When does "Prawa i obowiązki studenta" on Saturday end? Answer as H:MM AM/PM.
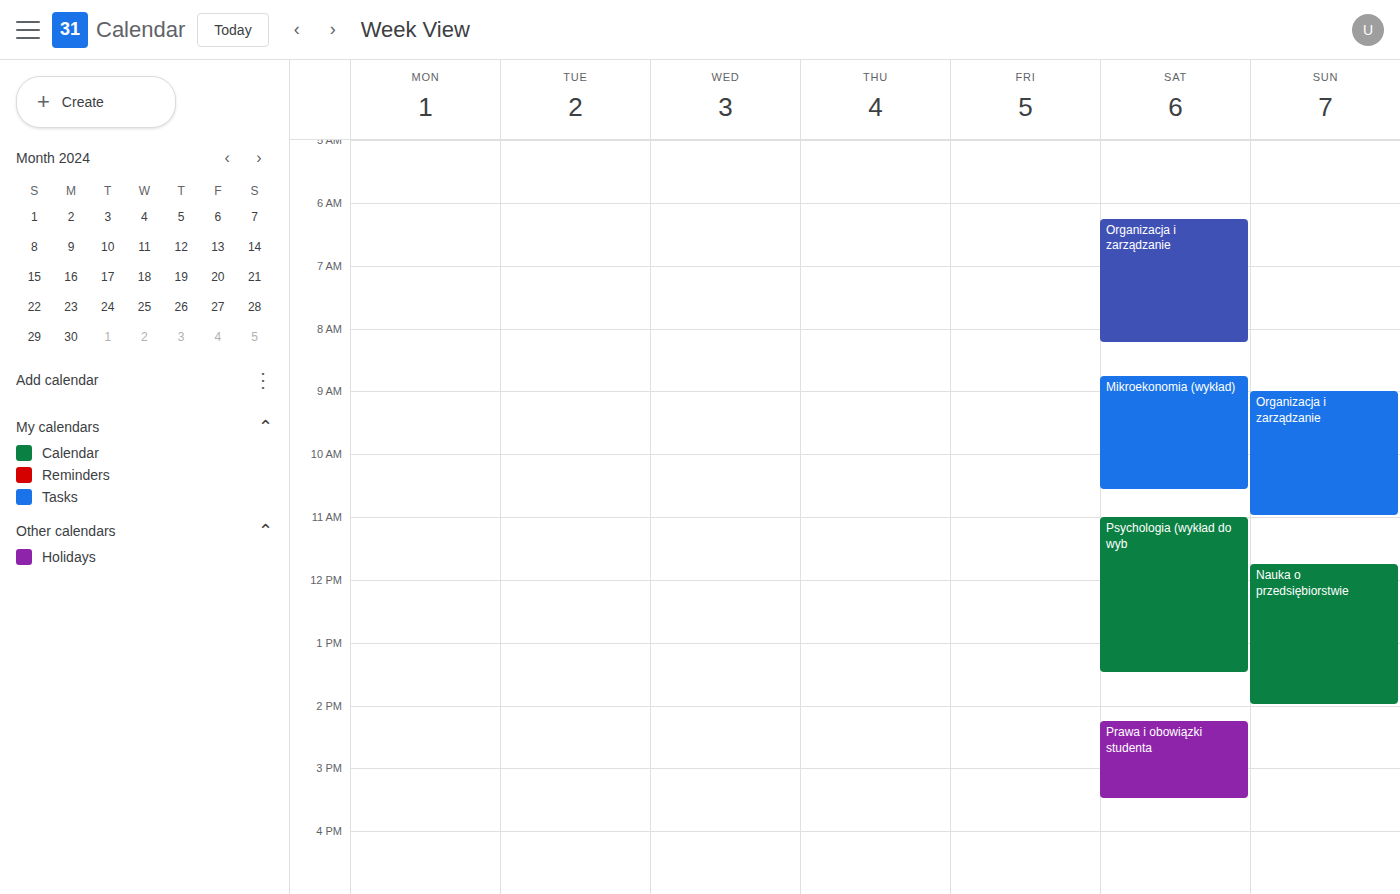
3:30 PM